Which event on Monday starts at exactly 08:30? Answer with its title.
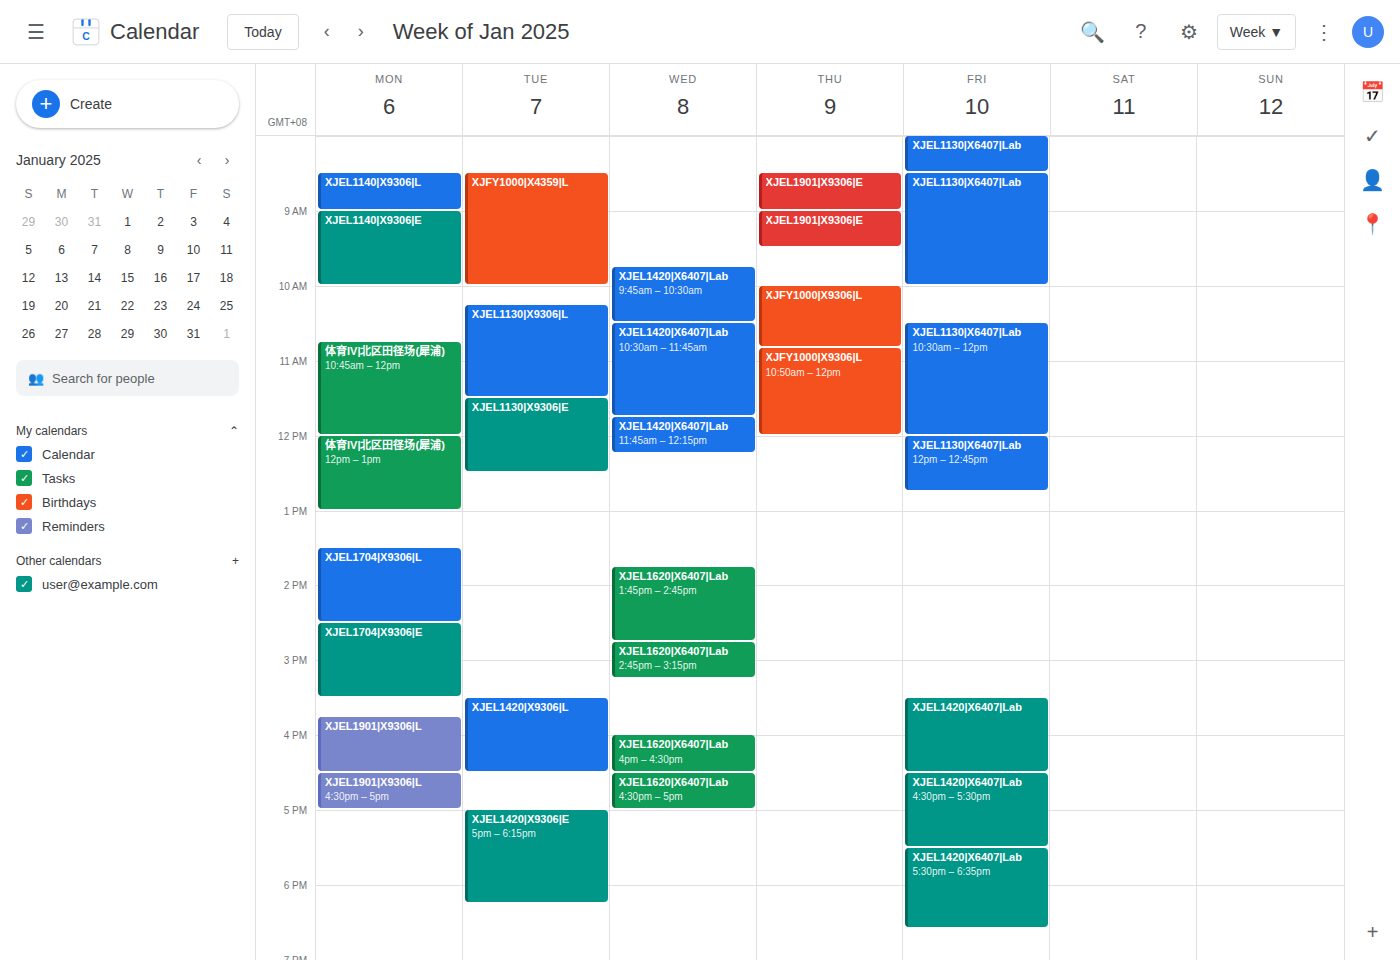
"XJEL1140|X9306|L"